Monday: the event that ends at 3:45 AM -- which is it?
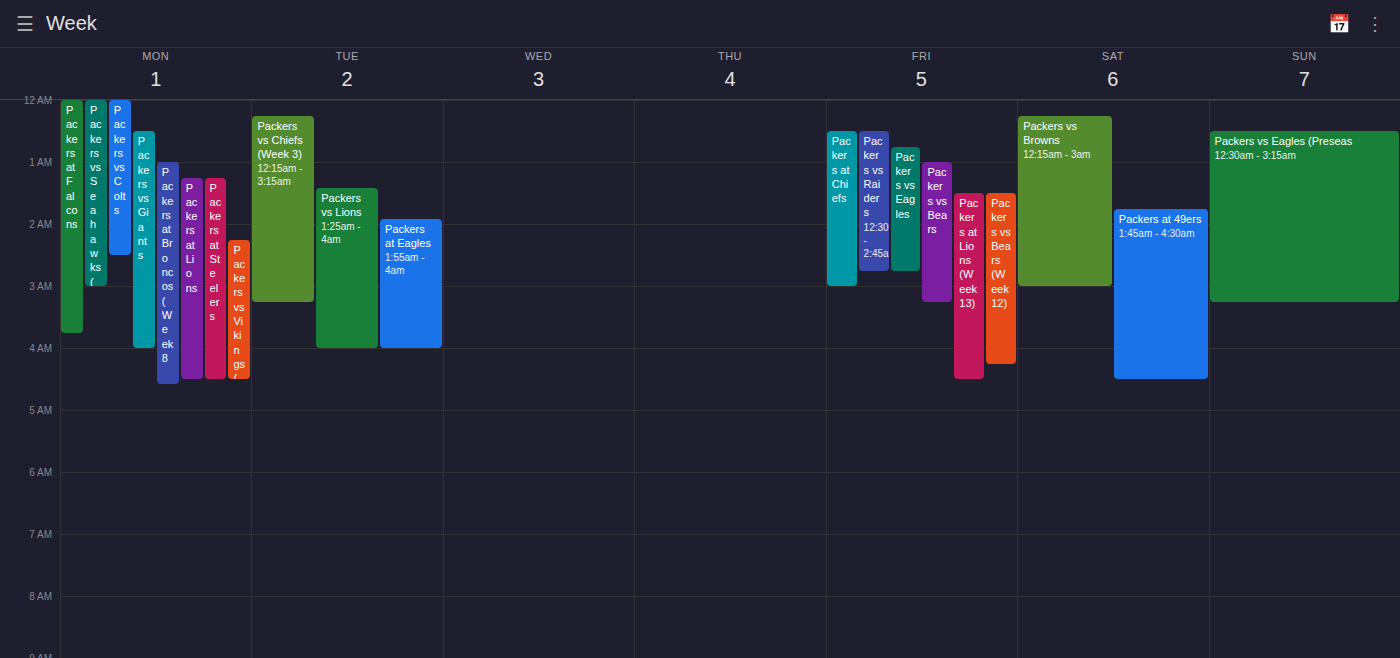
"Packers at Falcons"